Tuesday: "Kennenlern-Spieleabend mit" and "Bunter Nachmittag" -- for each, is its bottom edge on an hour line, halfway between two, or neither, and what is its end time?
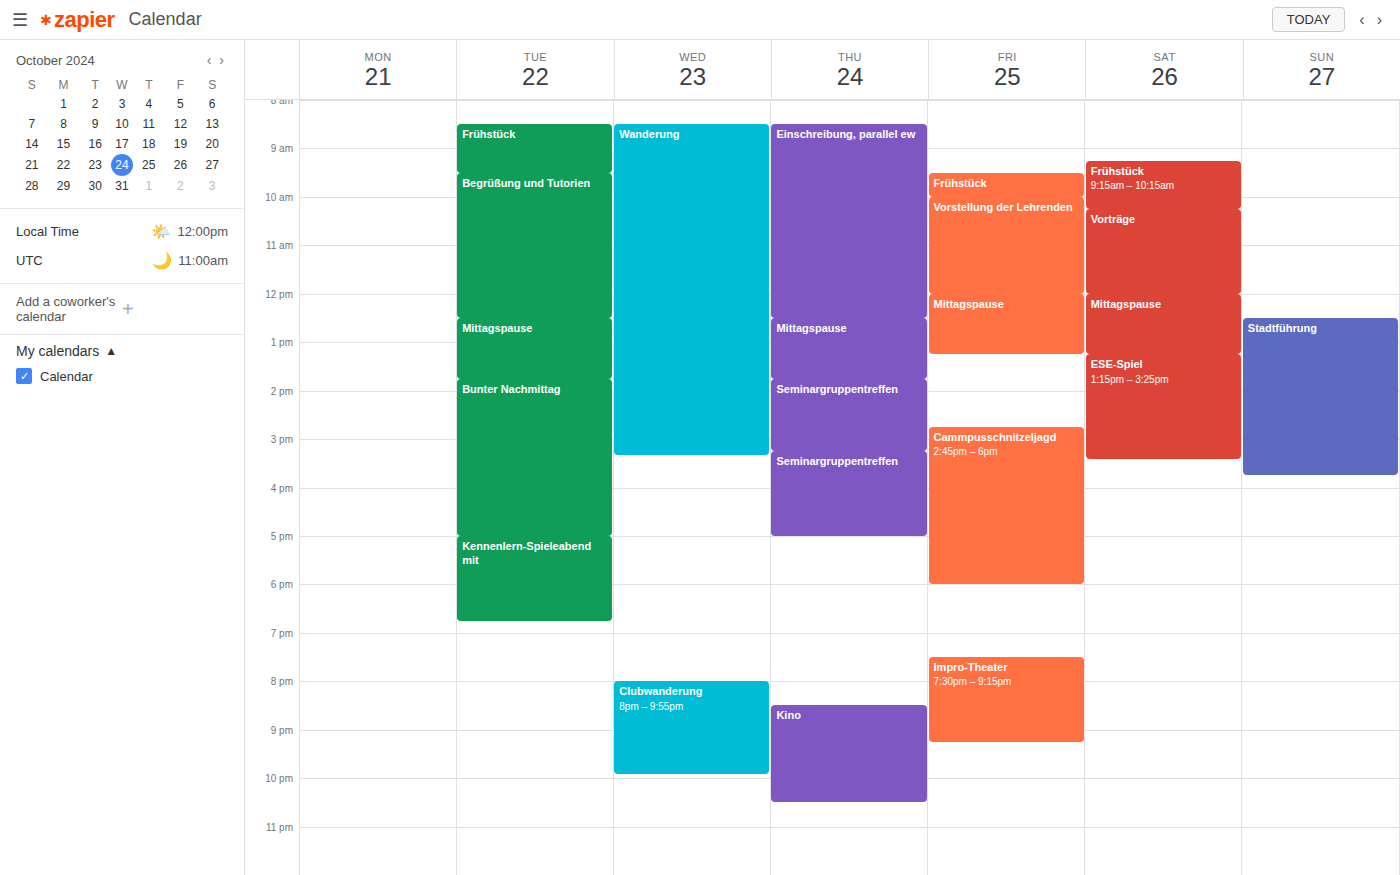
"Kennenlern-Spieleabend mit": 6:45 PM, neither: three quarters of the way from the 6 PM line to the 7 PM line. "Bunter Nachmittag": 5:00 PM, exactly on the 5 PM line.